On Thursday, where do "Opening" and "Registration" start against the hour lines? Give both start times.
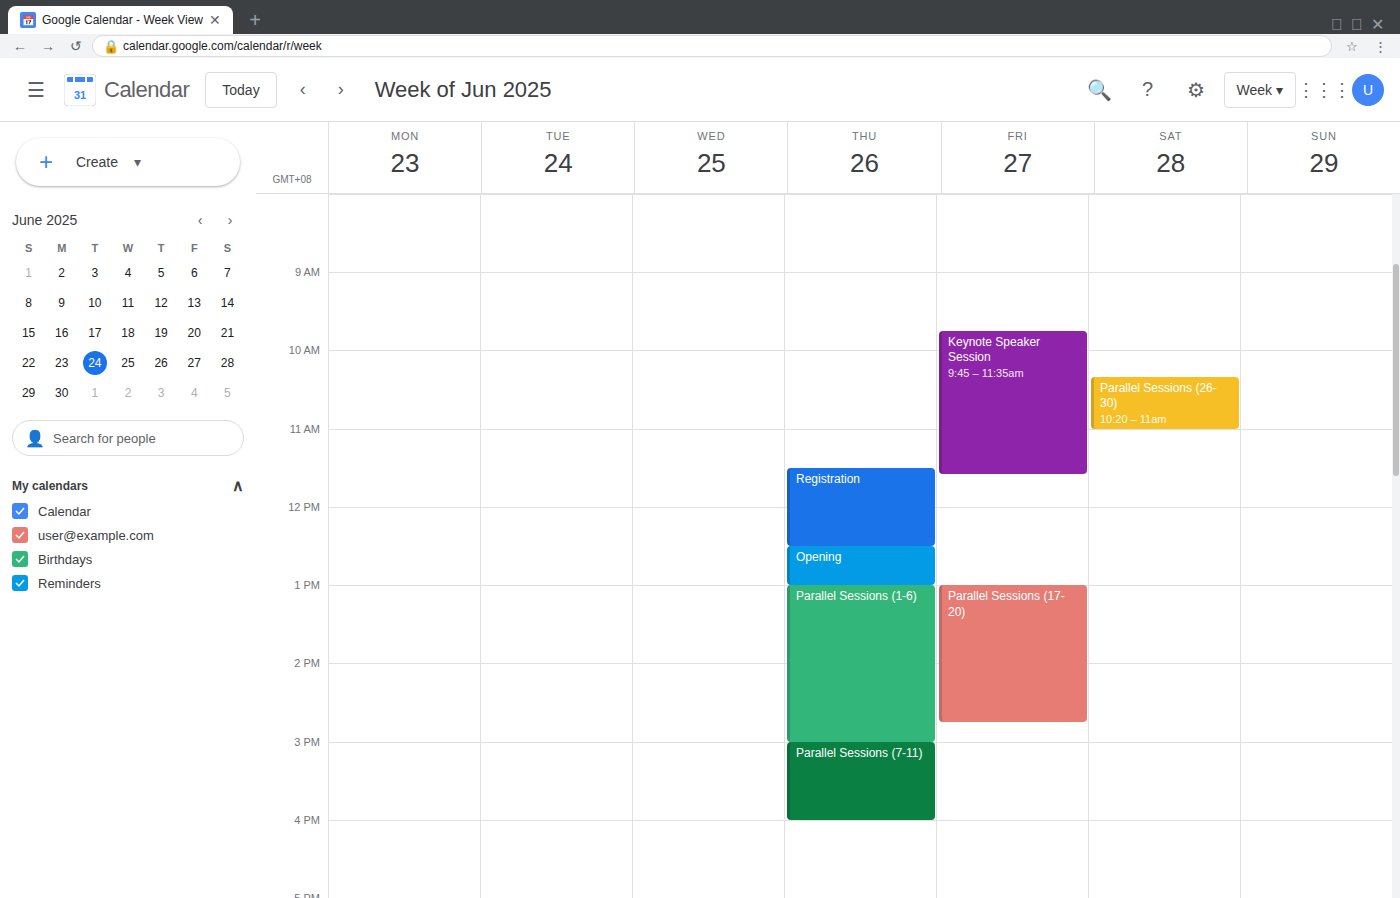
"Opening": 12:30 PM, halfway between the 12 PM and 1 PM lines. "Registration": 11:30 AM, halfway between the 11 AM and 12 PM lines.